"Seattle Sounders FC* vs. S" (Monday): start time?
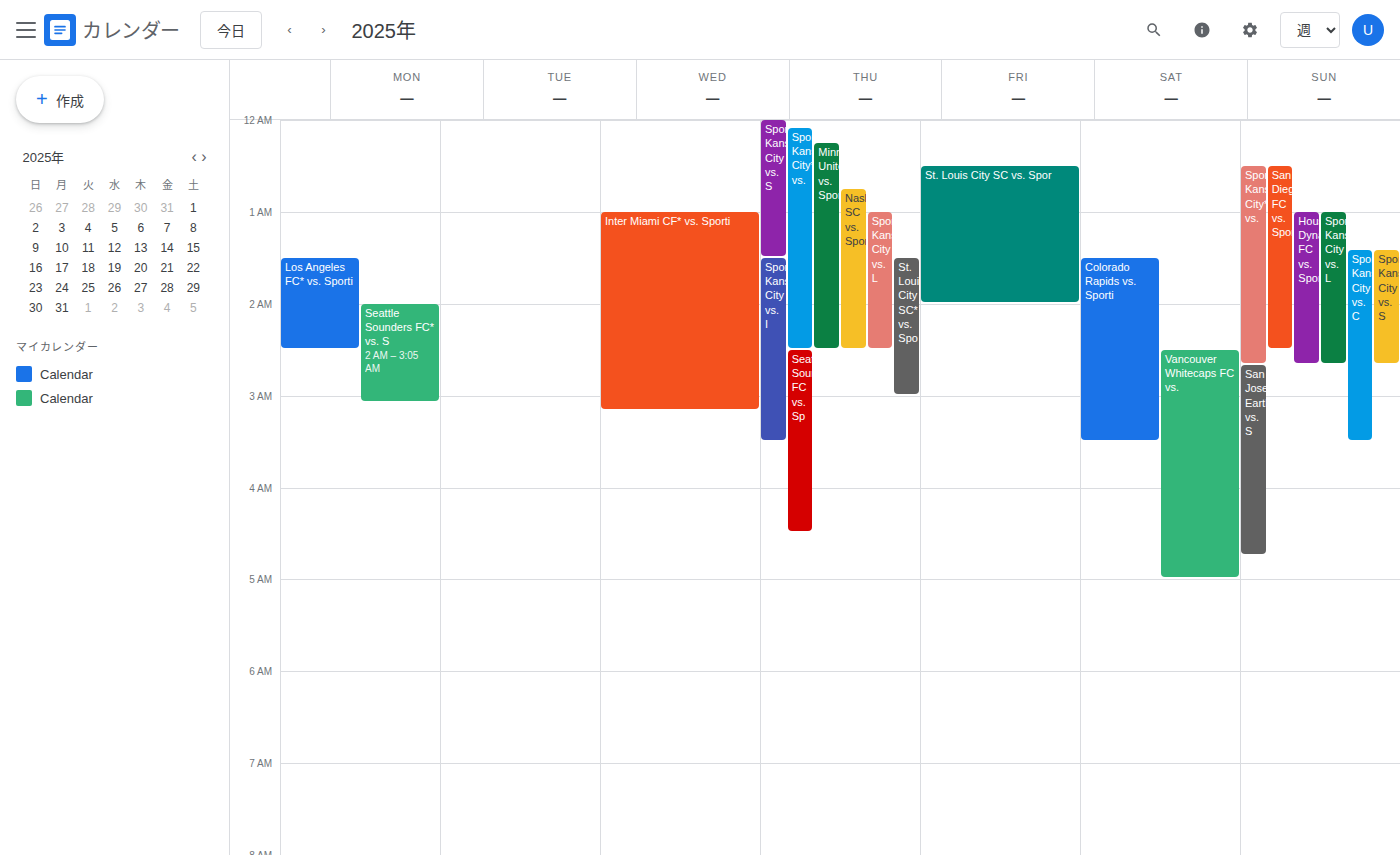
2:00 AM